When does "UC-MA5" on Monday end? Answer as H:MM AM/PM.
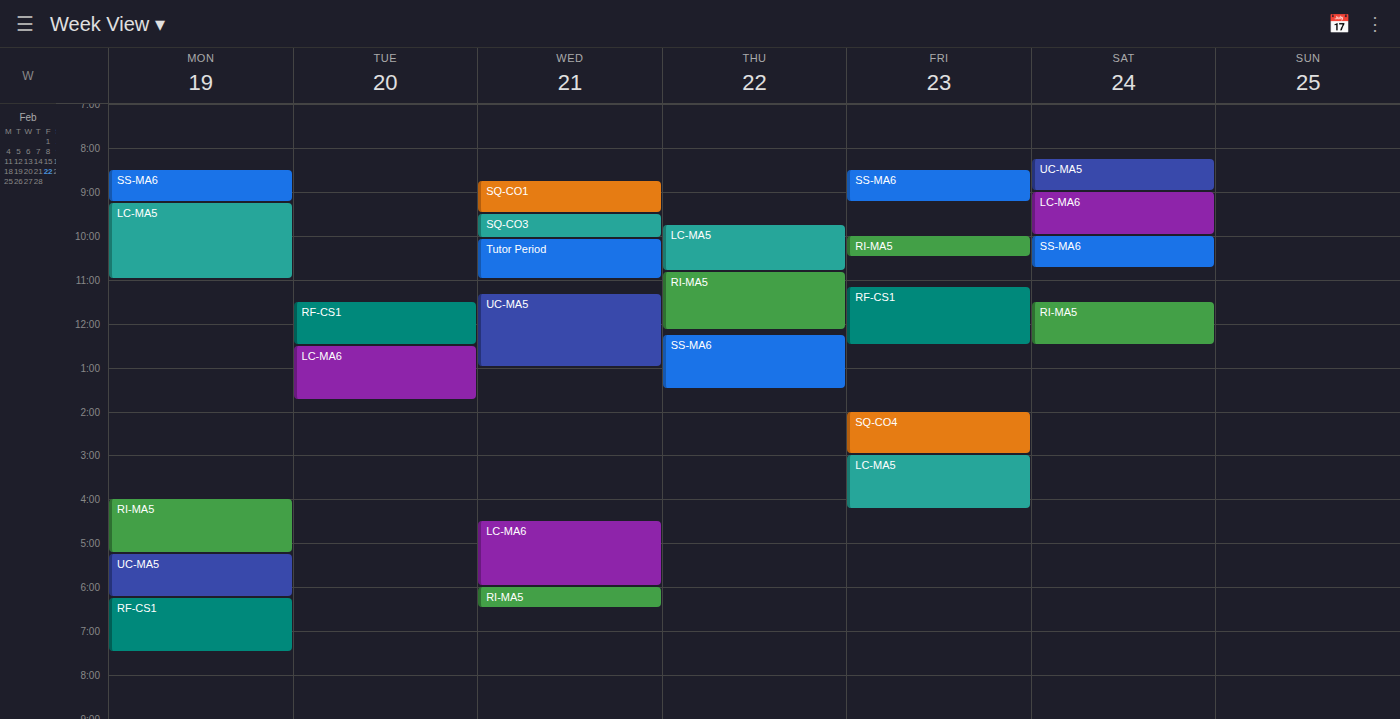
6:15 PM